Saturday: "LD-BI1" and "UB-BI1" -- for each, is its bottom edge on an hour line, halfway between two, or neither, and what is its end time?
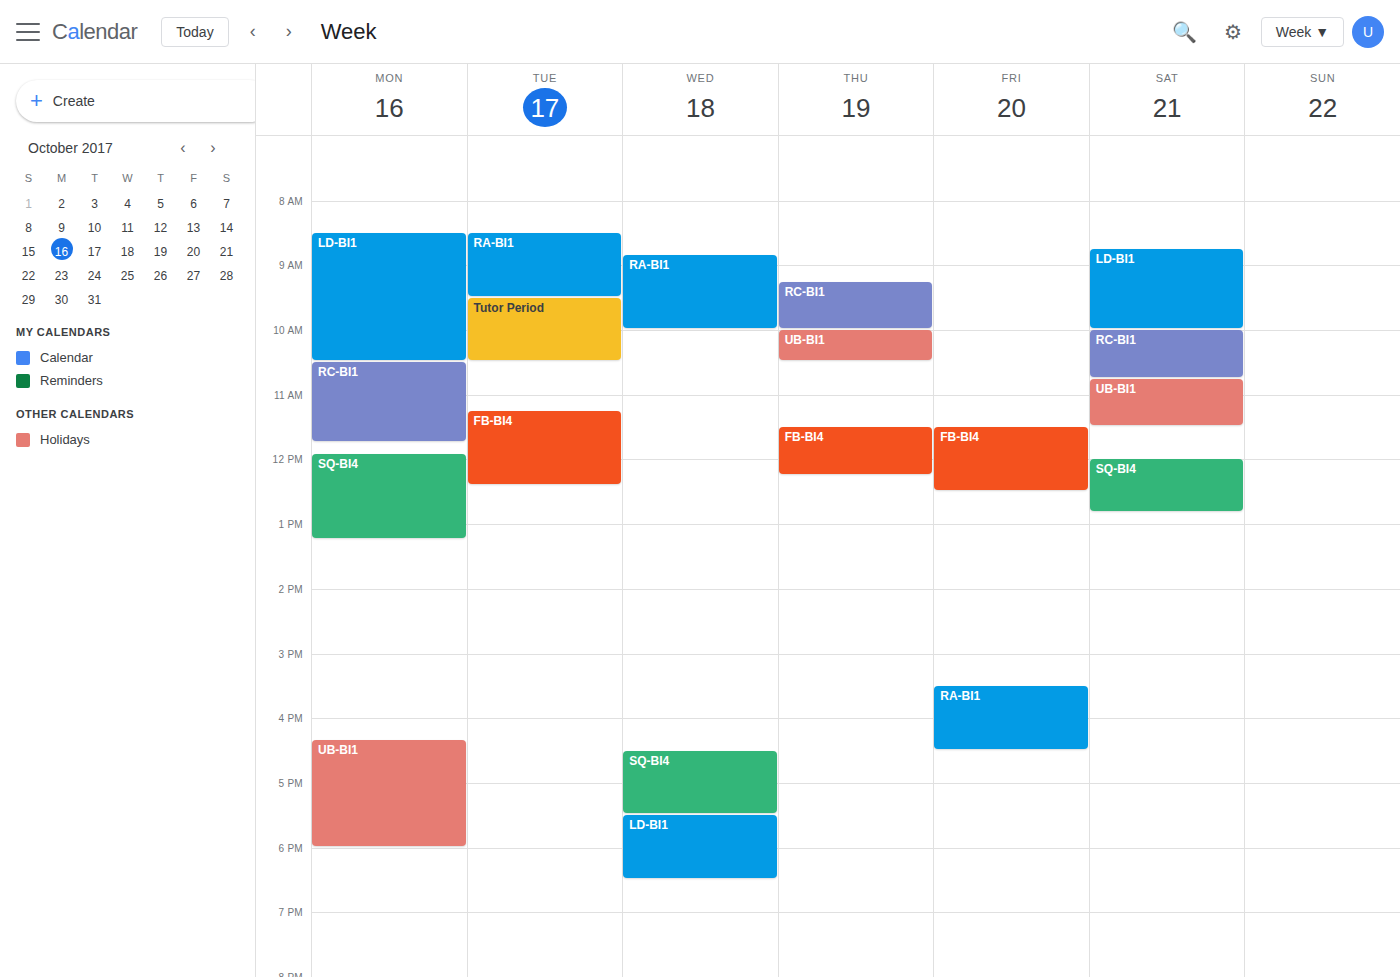
"LD-BI1": 10:00 AM, exactly on the 10 AM line. "UB-BI1": 11:30 AM, halfway between the 11 AM and 12 PM lines.